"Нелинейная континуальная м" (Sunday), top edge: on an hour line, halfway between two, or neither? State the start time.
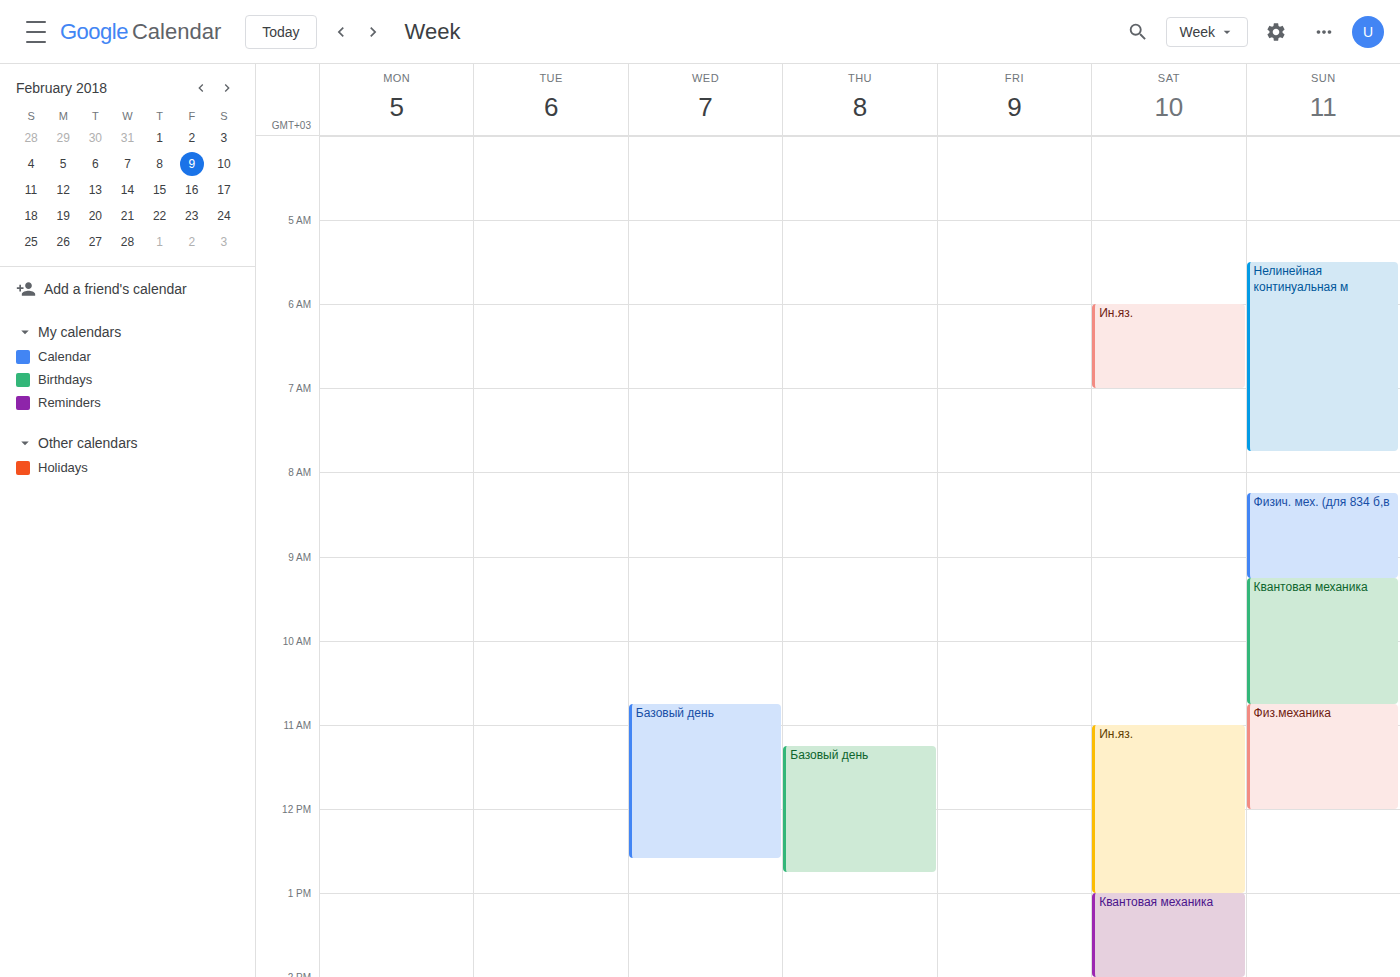
5:30 AM -- halfway between the 5 AM and 6 AM lines.